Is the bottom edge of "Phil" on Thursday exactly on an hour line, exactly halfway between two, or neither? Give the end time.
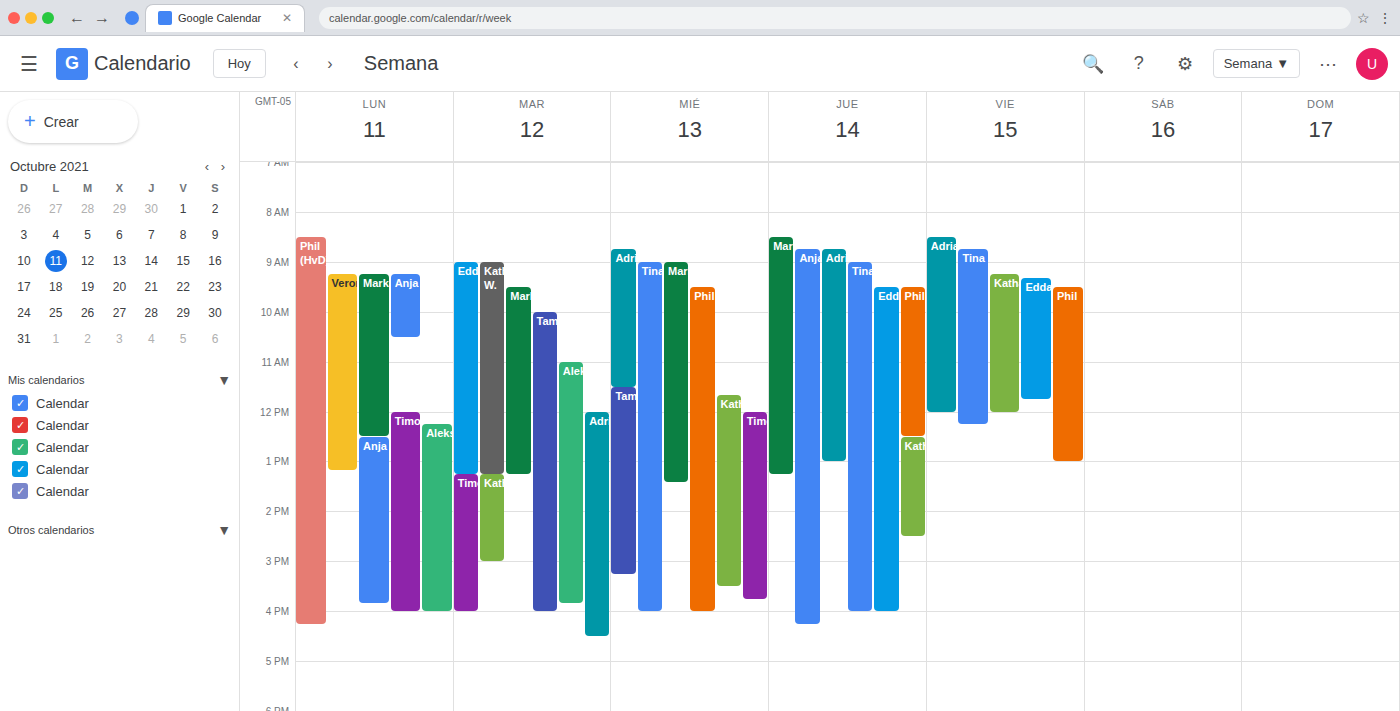
12:30 PM -- halfway between the 12 PM and 1 PM lines.